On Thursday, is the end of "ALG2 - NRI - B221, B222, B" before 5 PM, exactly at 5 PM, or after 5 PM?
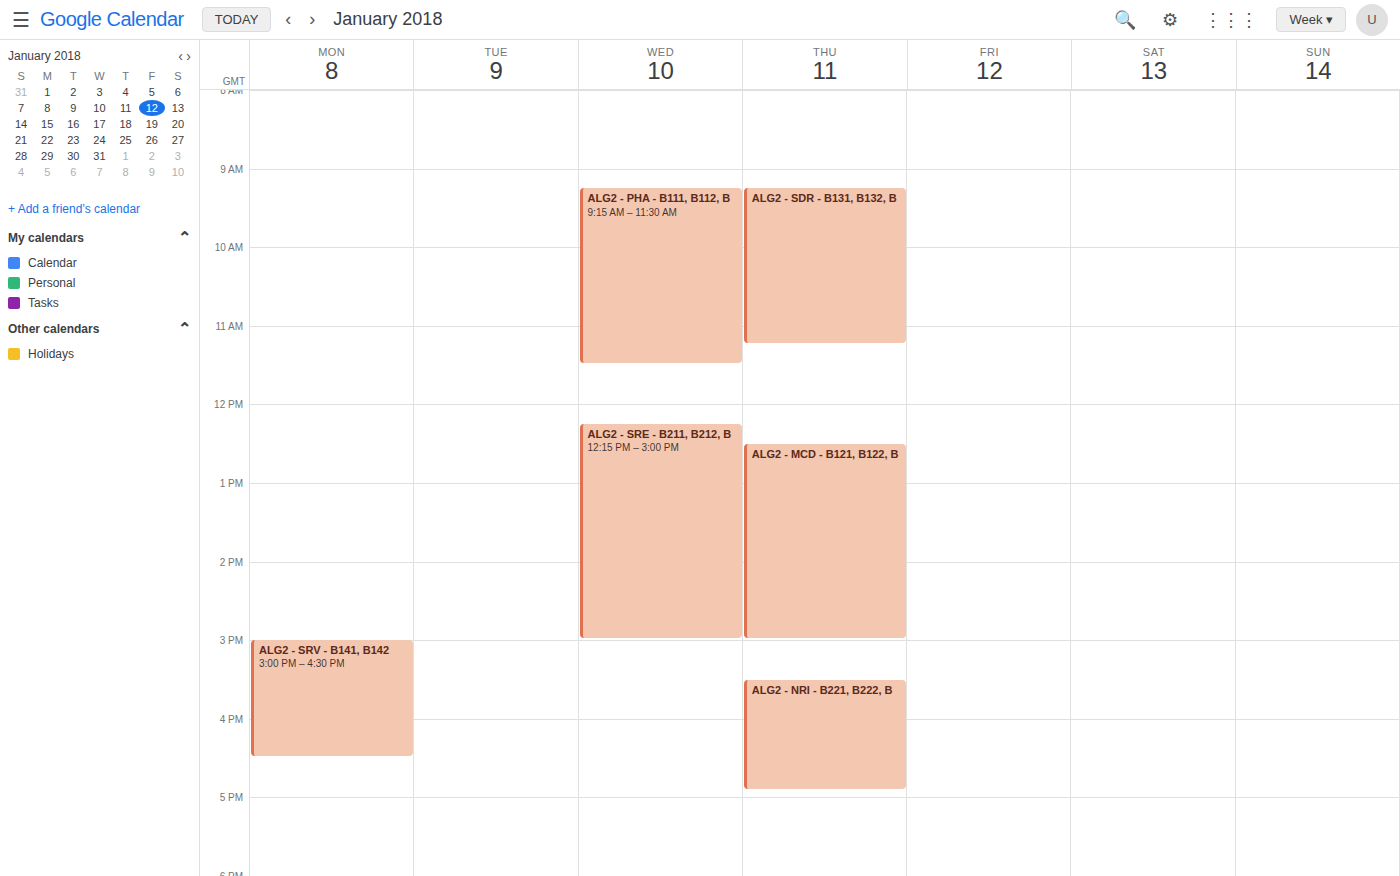
4:55 PM -- before 5 PM, 5 minutes above the 5 PM line.